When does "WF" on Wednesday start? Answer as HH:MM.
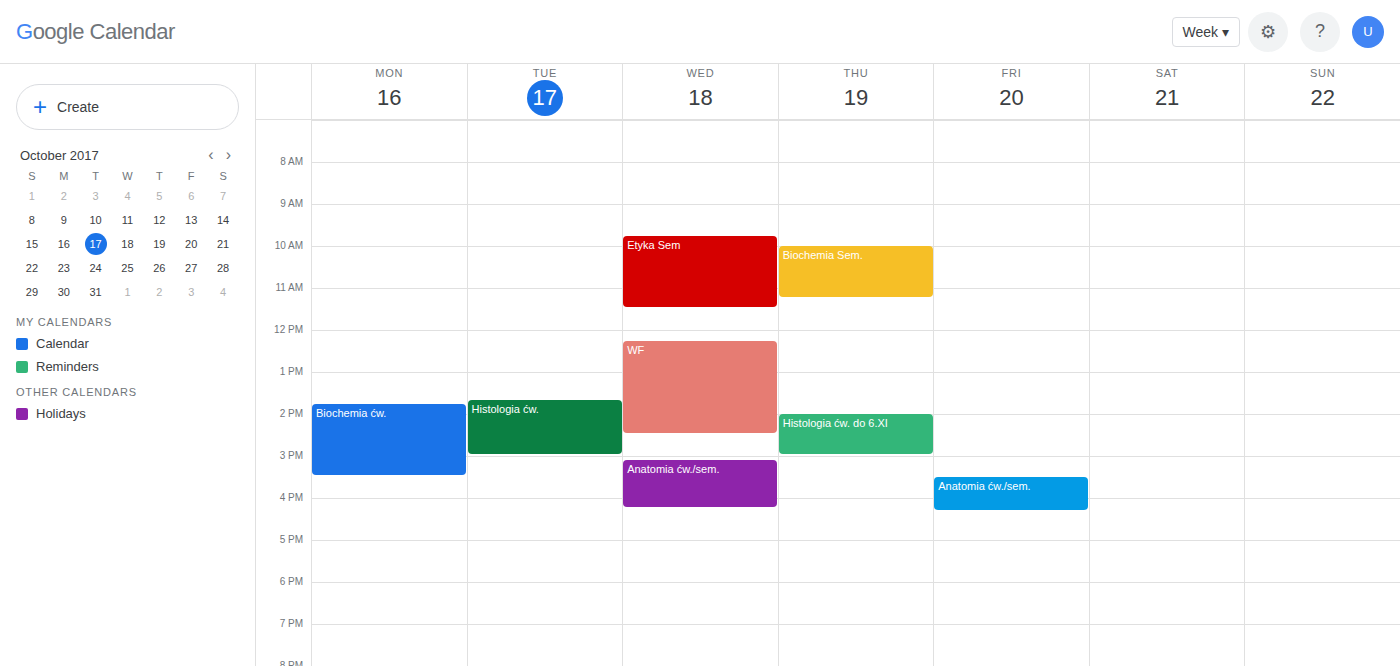
12:15